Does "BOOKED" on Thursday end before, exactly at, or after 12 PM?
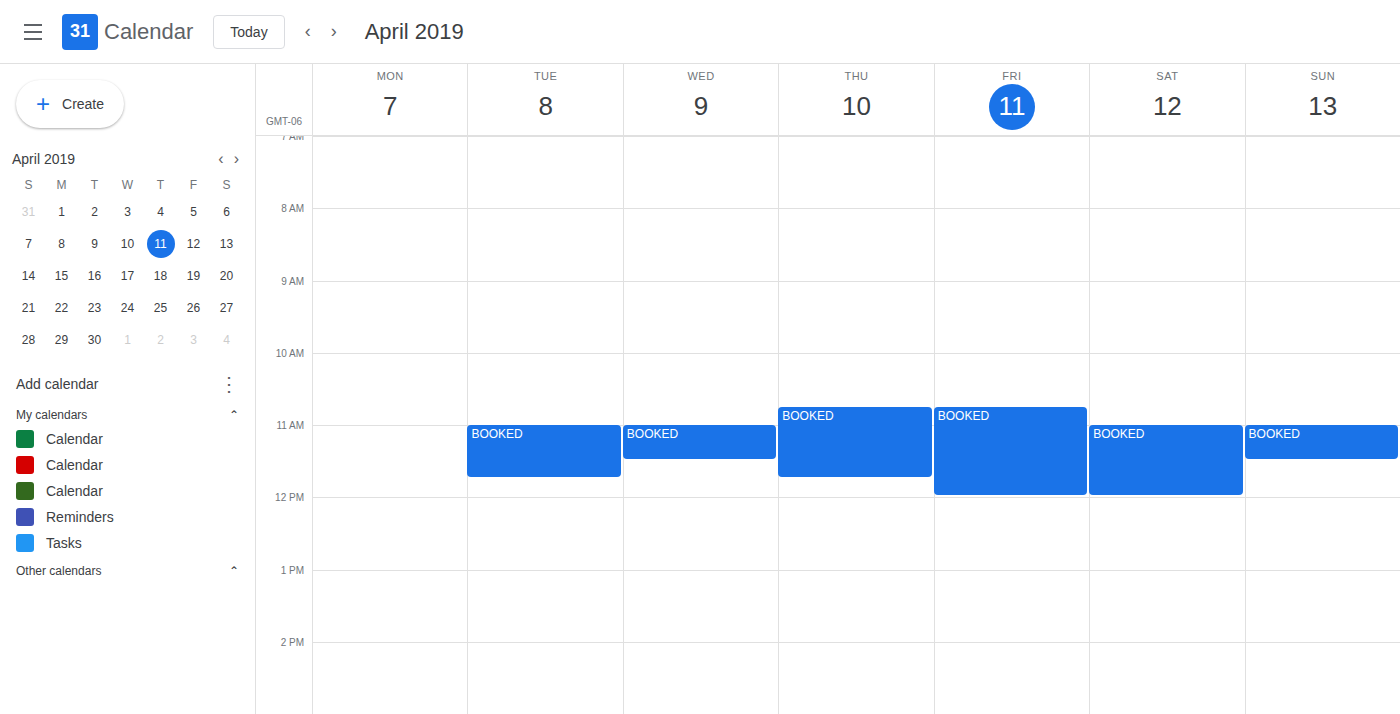
11:45 AM -- before 12 PM, 15 minutes above the 12 PM line.